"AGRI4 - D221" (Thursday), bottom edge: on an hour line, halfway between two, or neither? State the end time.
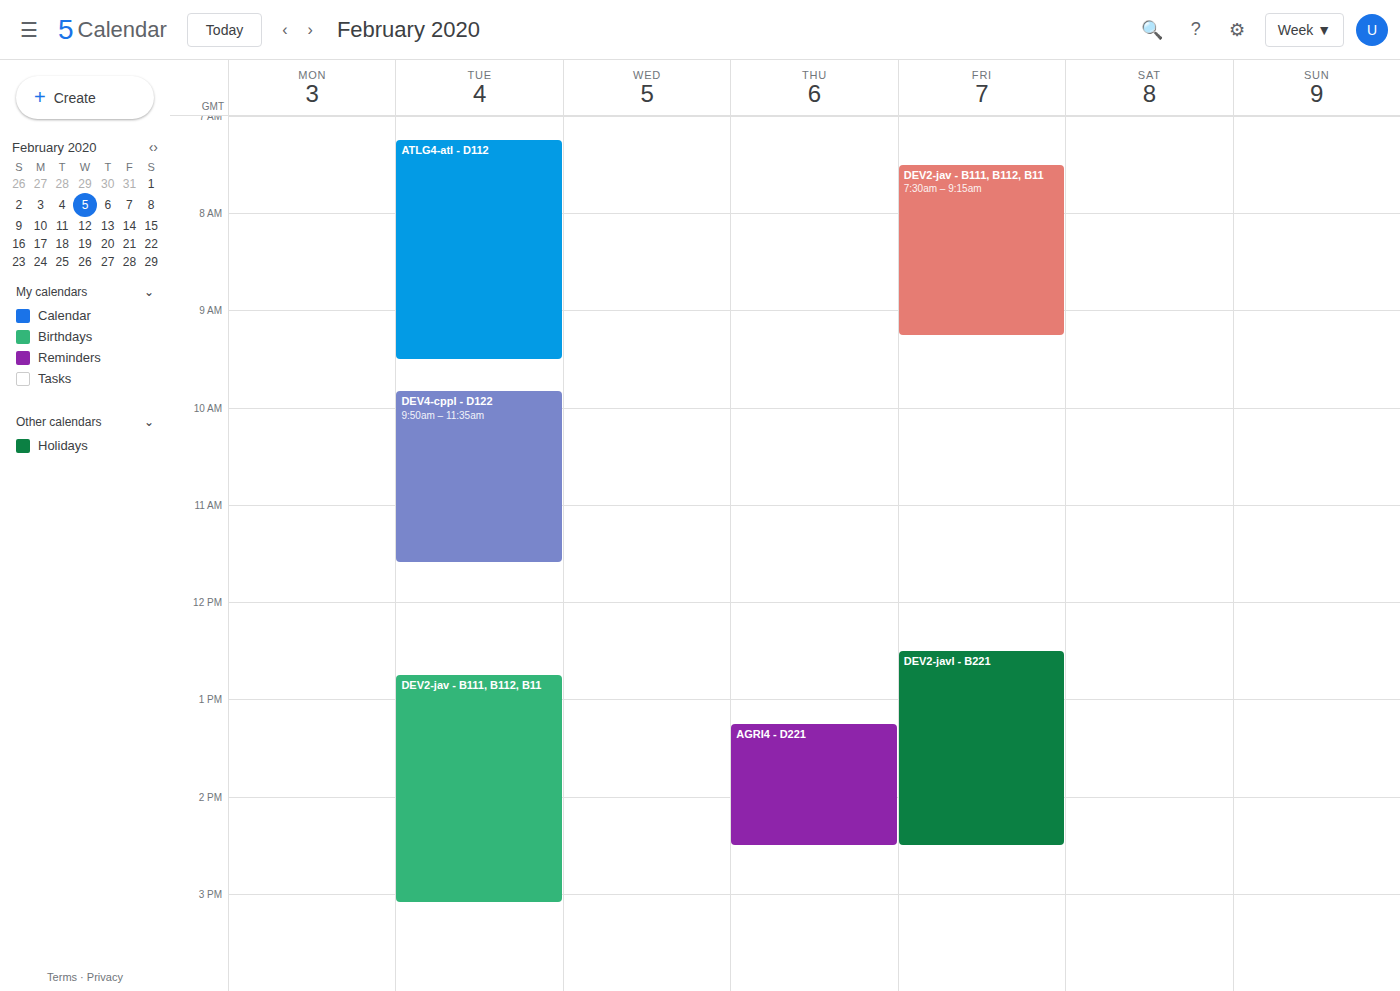
2:30 PM -- halfway between the 2 PM and 3 PM lines.